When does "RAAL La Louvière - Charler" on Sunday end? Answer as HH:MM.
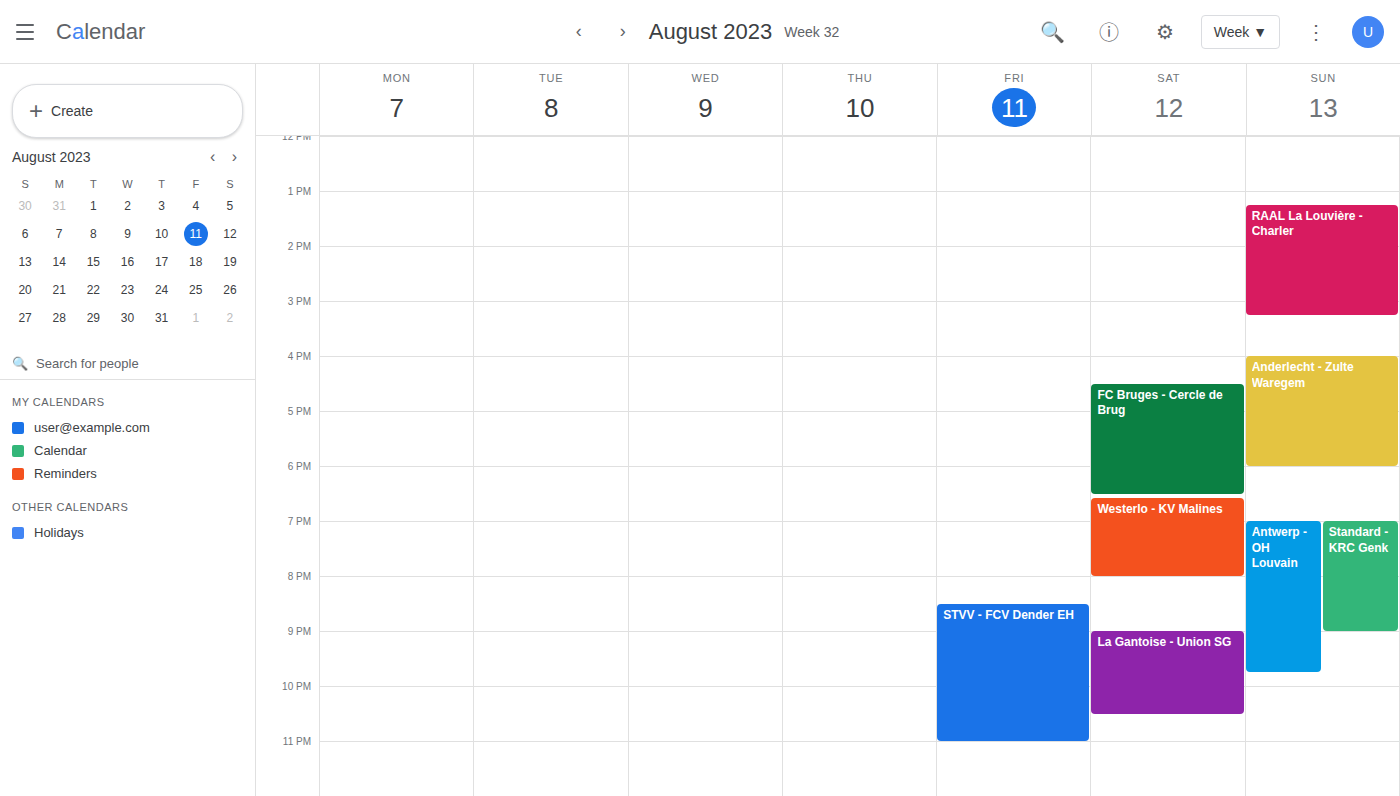
15:15